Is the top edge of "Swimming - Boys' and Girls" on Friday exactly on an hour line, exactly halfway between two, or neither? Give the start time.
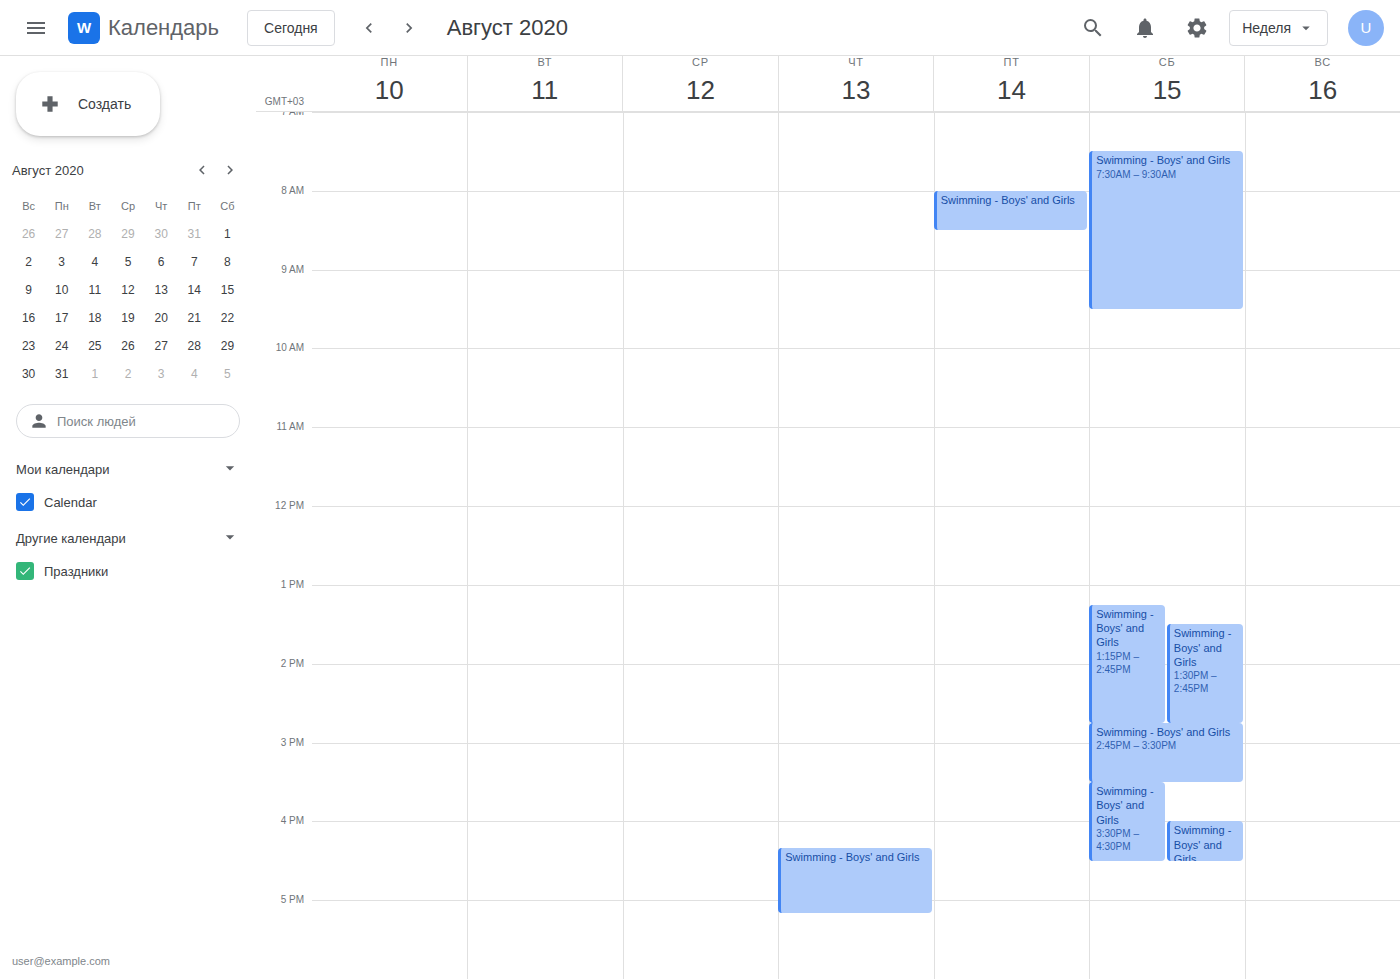
8:00 AM -- exactly on the 8 AM line.